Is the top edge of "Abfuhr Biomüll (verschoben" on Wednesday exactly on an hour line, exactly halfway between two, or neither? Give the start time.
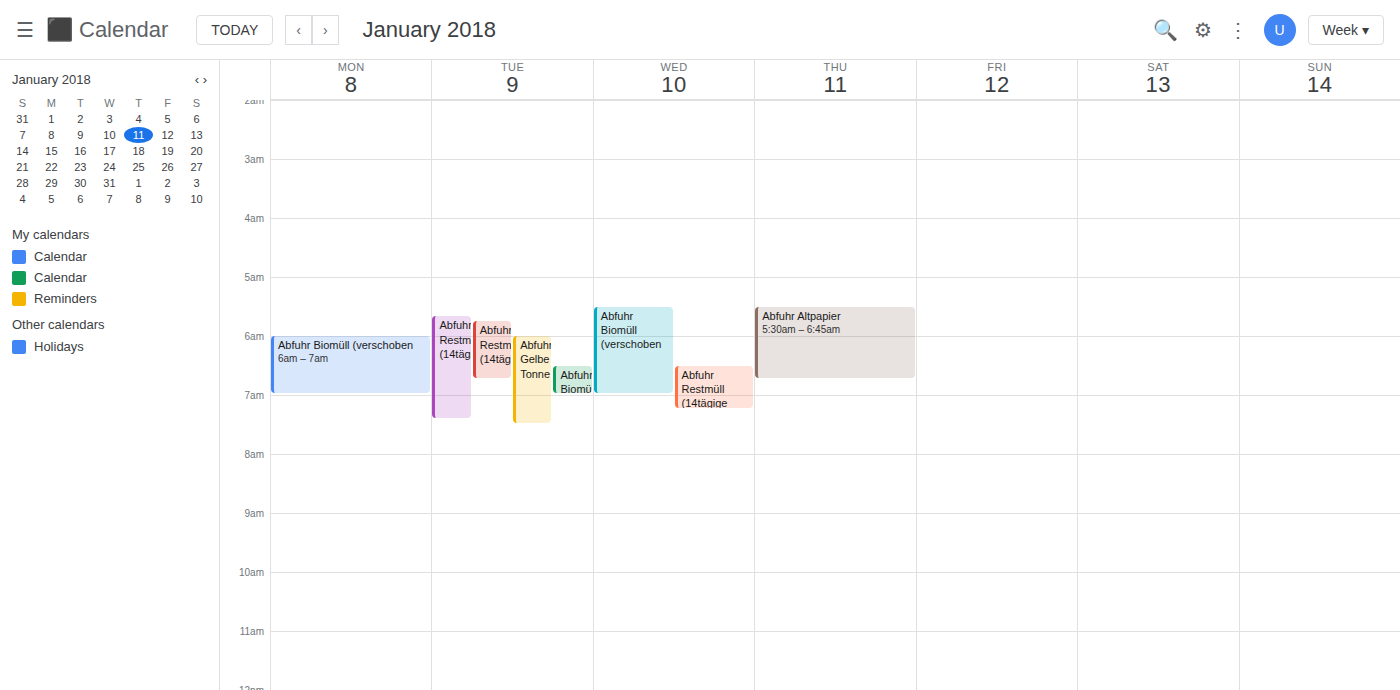
5:30 AM -- halfway between the 5 AM and 6 AM lines.